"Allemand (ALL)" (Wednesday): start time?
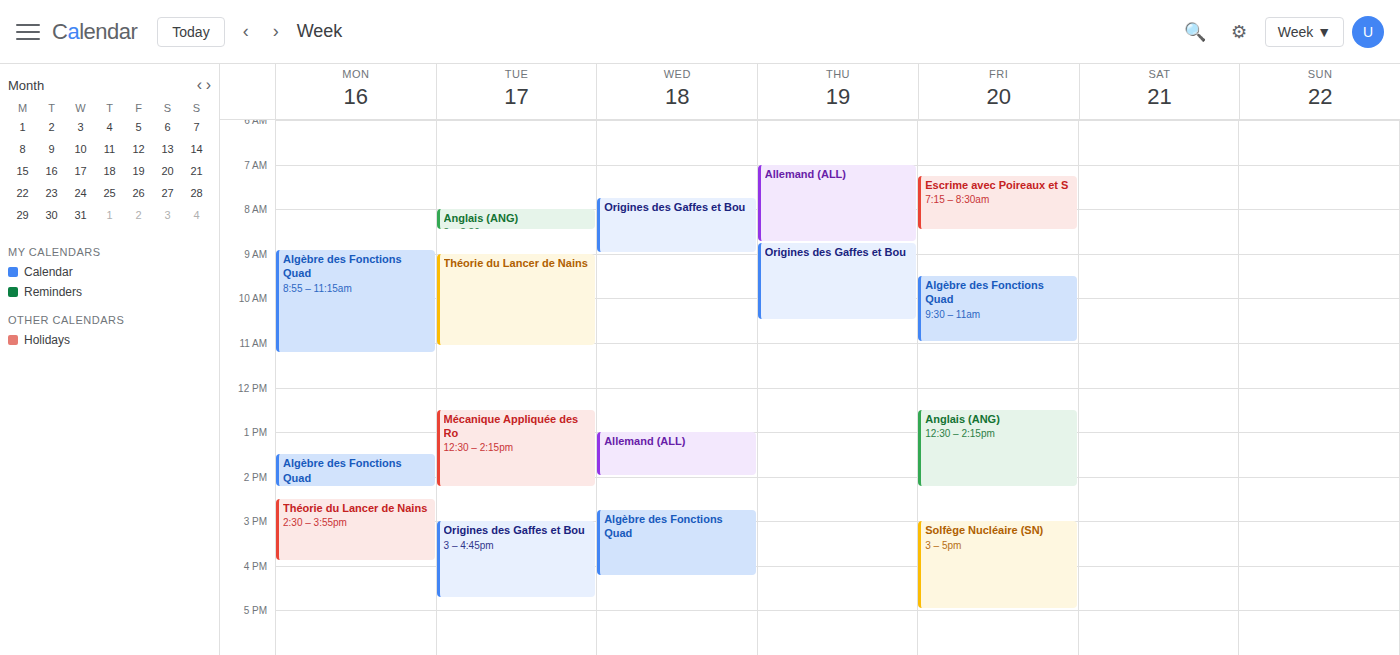
1:00 PM